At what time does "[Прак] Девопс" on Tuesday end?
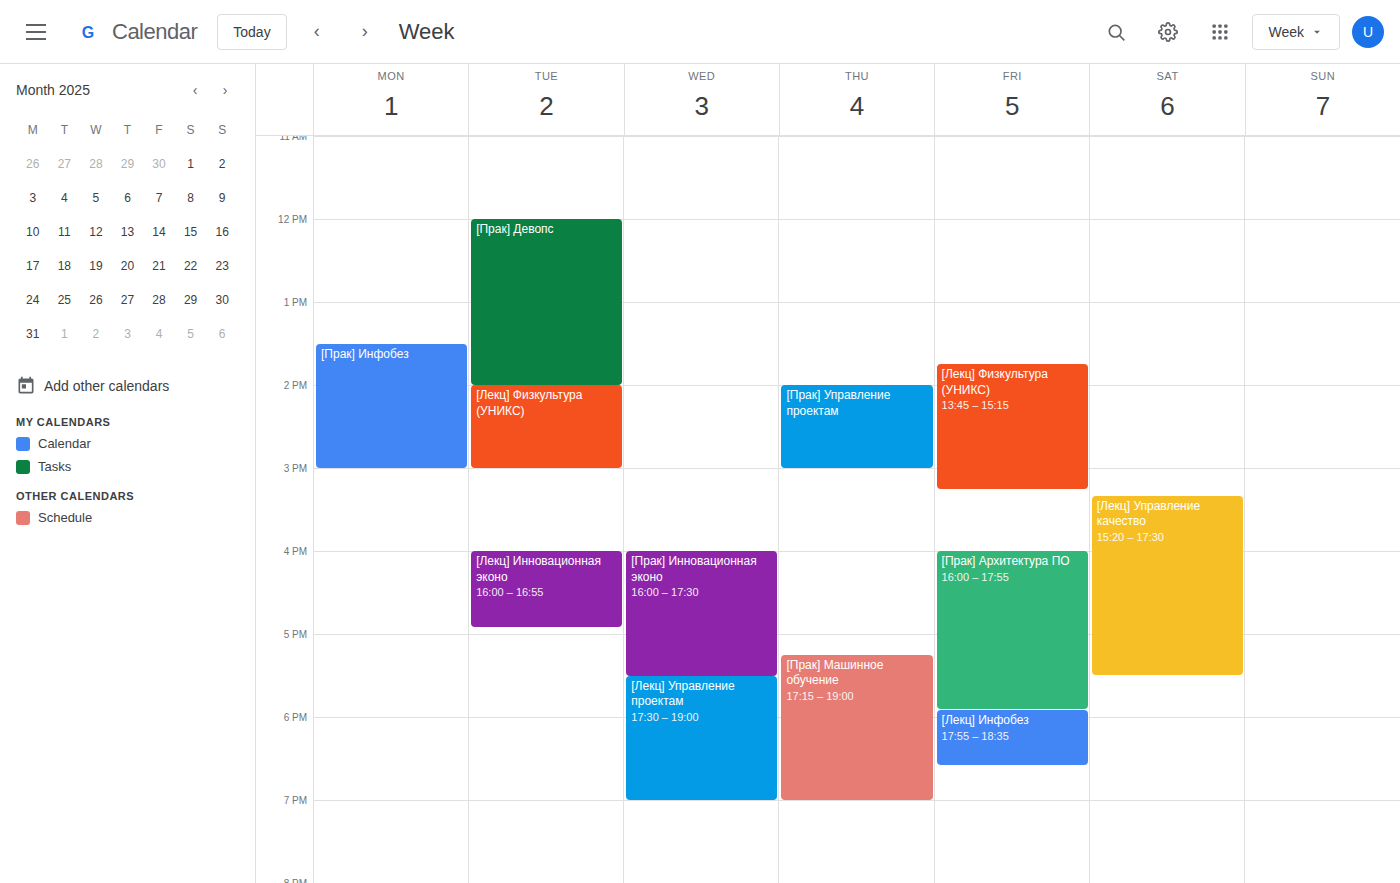
14:00